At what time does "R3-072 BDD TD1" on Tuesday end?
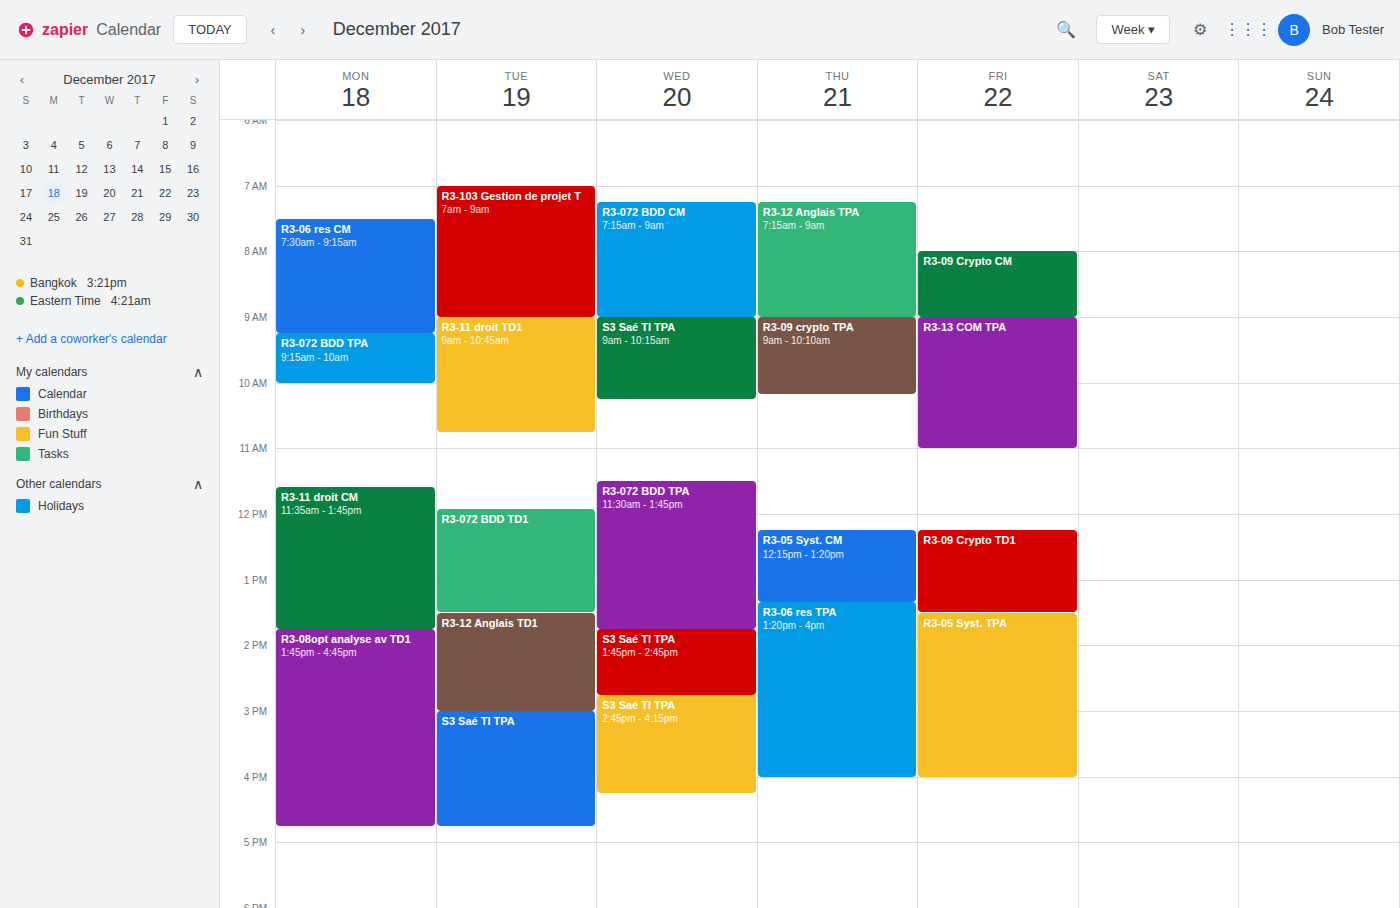
13:30